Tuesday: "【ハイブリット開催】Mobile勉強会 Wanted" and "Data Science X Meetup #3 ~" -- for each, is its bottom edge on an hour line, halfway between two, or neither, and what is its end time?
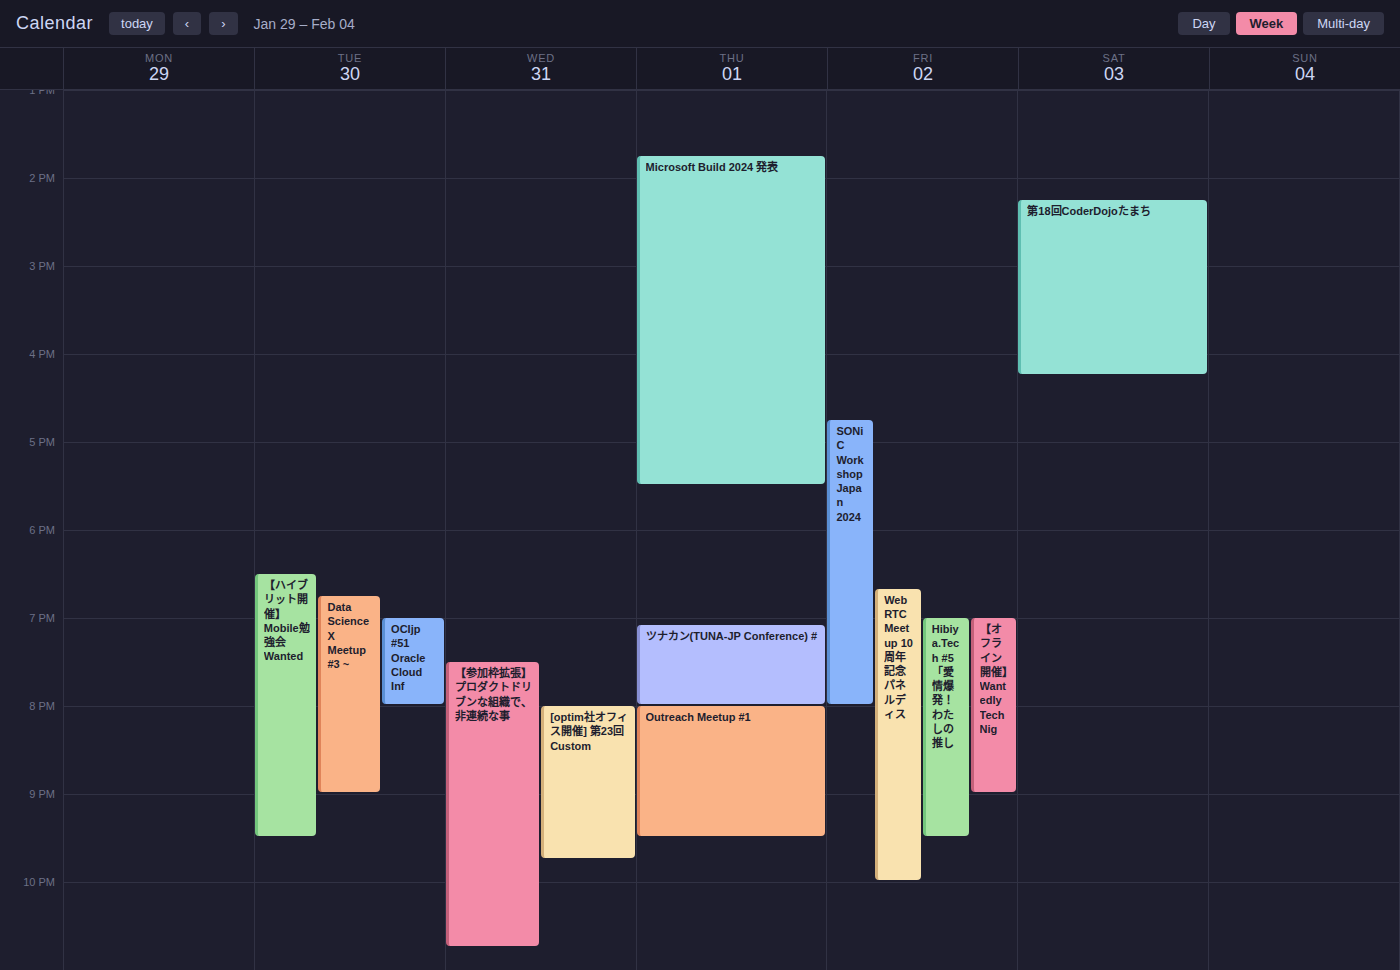
"【ハイブリット開催】Mobile勉強会 Wanted": 21:30, halfway between the 21:00 and 22:00 lines. "Data Science X Meetup #3 ~": 21:00, exactly on the 21:00 line.